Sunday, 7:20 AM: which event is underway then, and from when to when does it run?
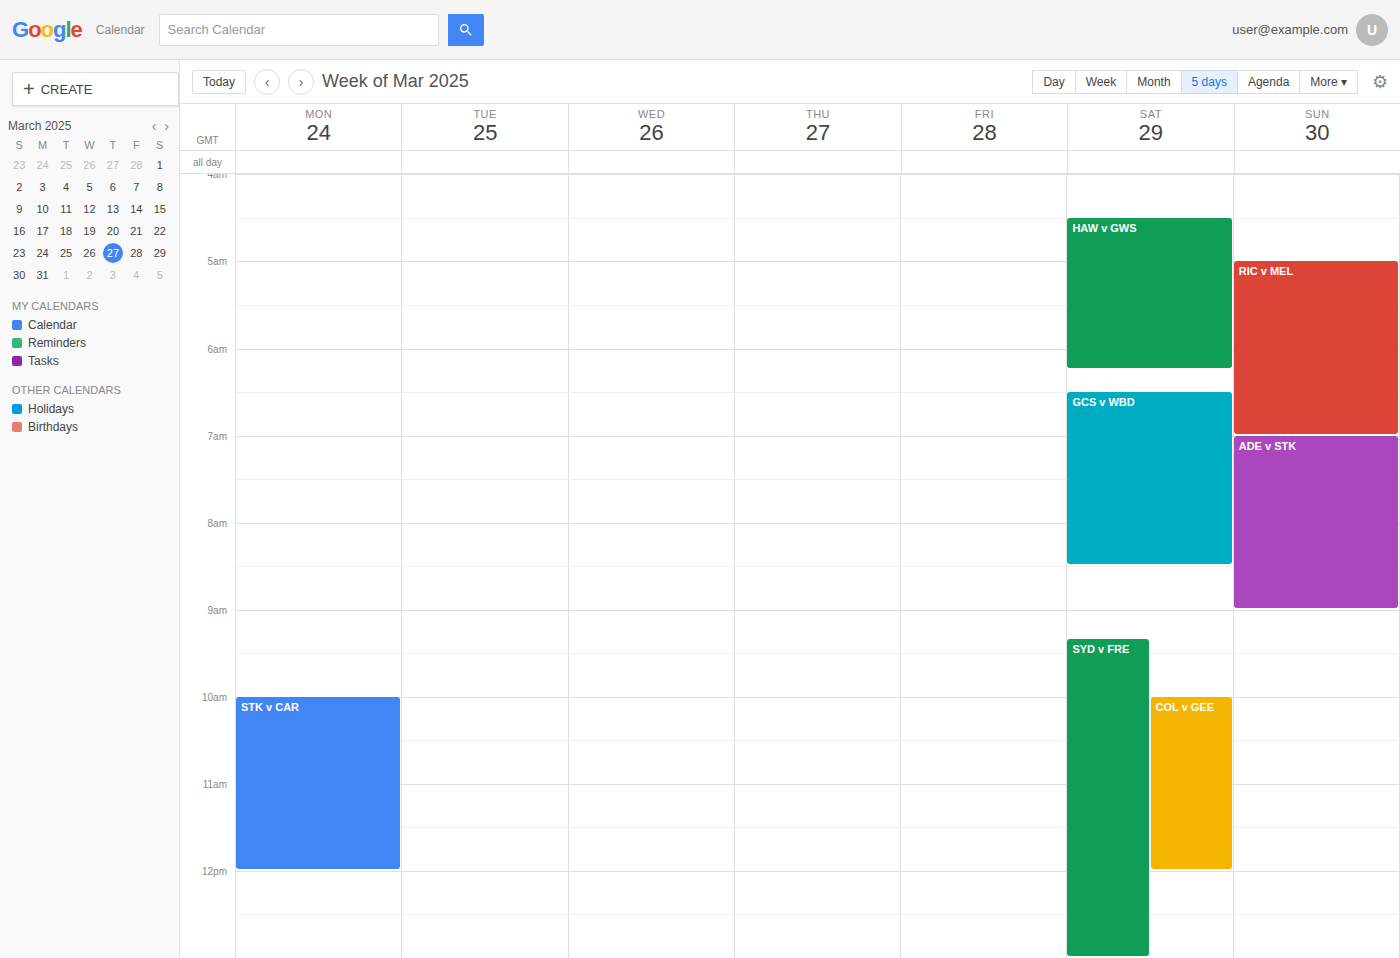
"ADE v STK", 7:00 AM to 9:00 AM